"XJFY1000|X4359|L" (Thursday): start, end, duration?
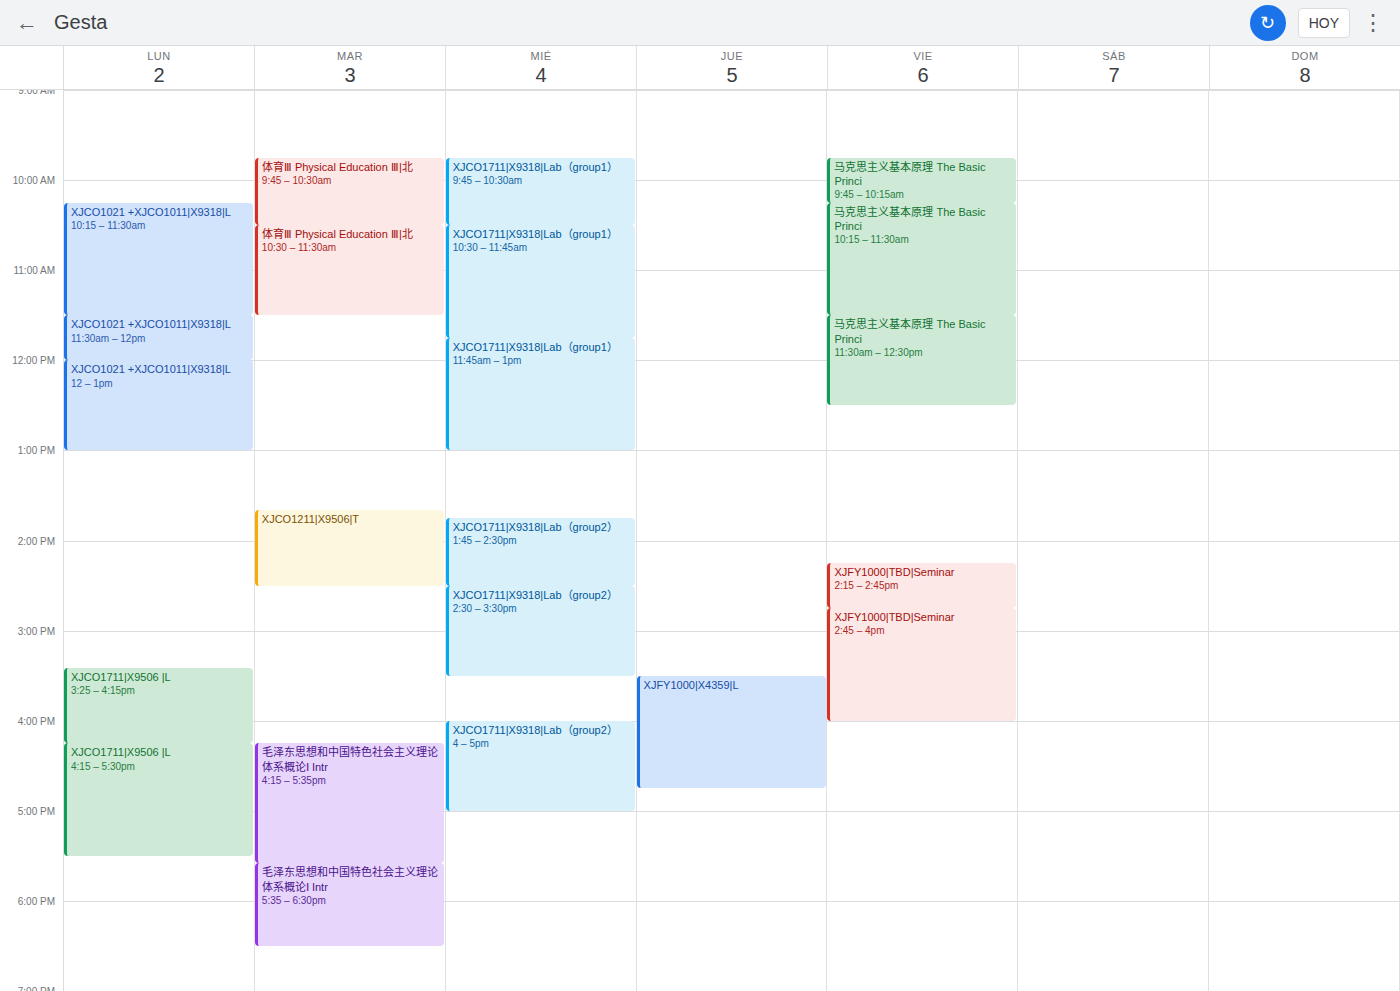
3:30 PM to 4:45 PM, 1 hour 15 minutes